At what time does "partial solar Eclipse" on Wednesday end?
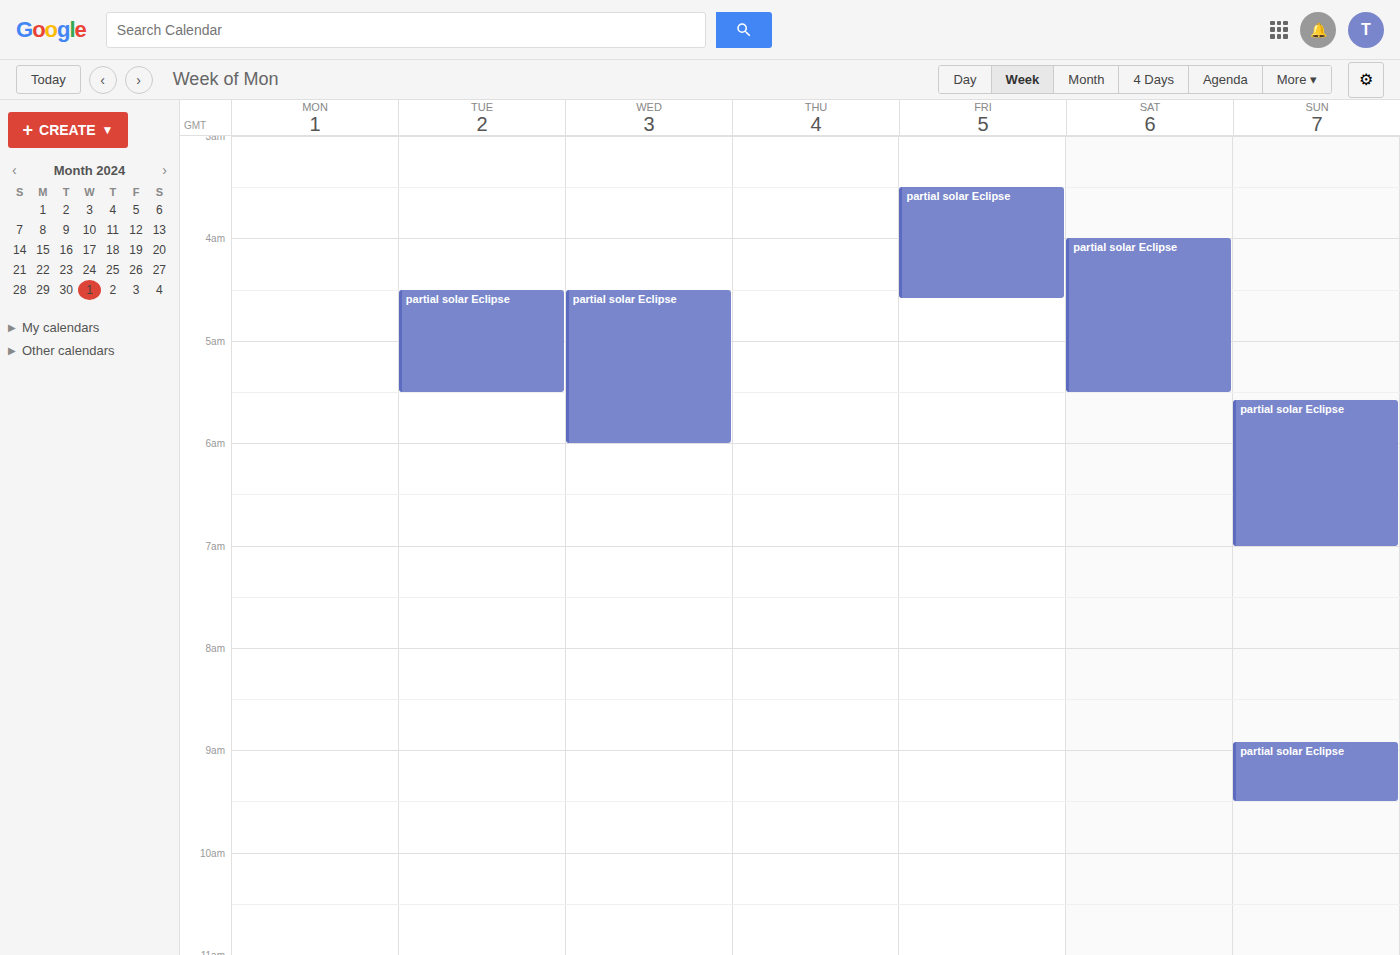
6:00 AM